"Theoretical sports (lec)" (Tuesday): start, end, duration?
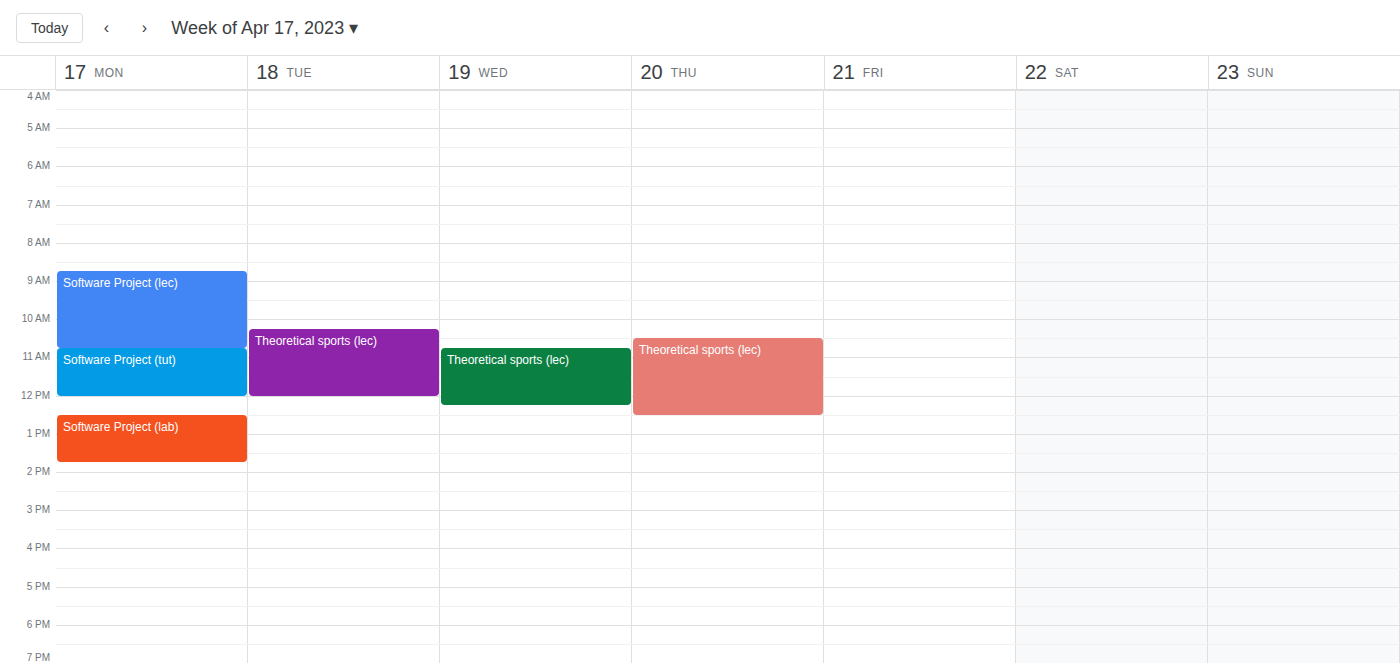
10:15 to 12:00, 1 hour 45 minutes